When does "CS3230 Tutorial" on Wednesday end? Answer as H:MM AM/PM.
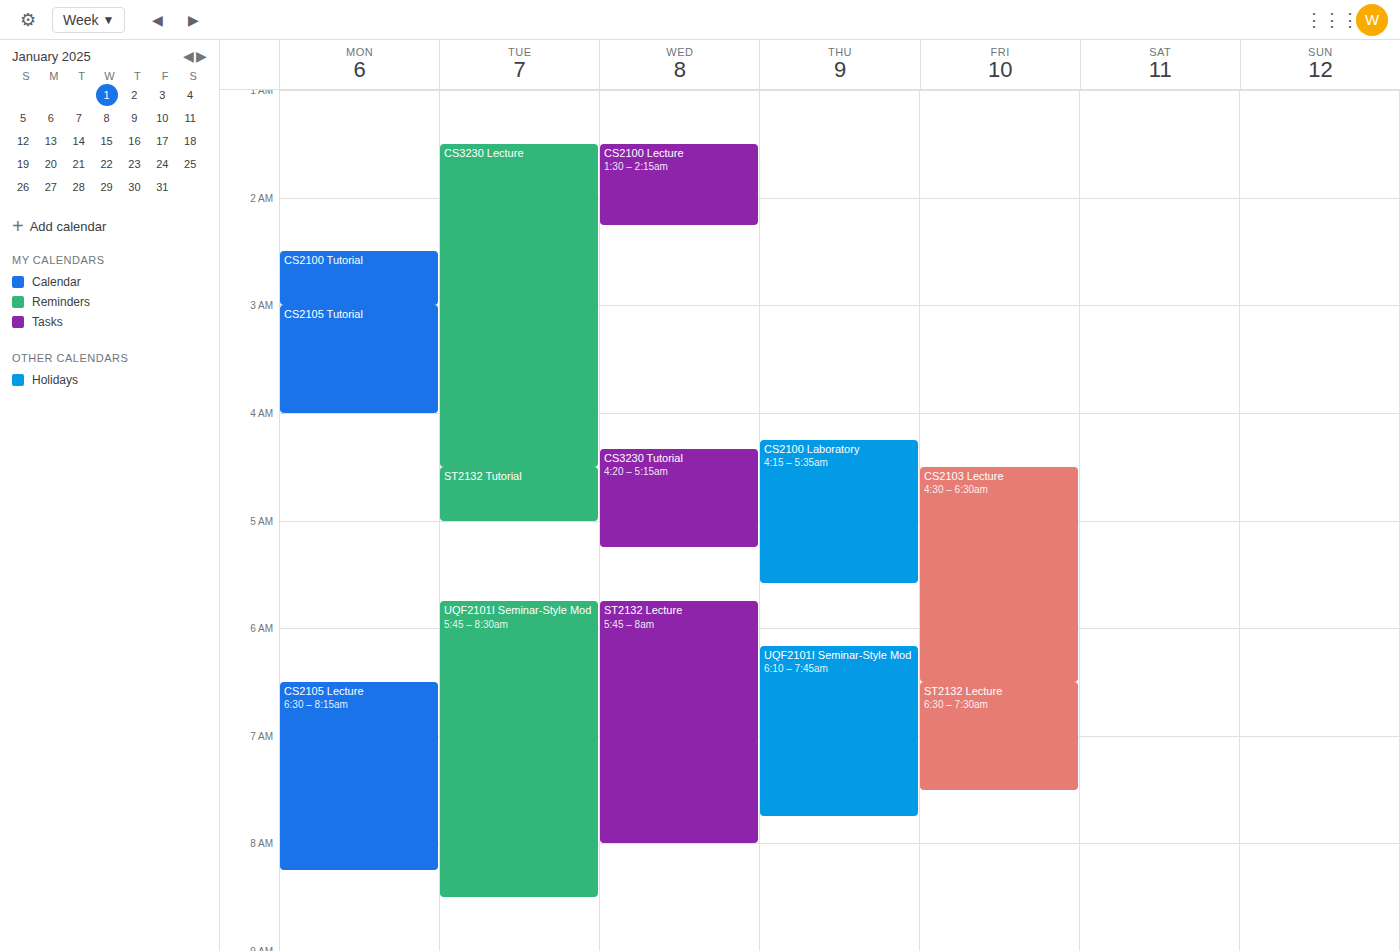
5:15 AM